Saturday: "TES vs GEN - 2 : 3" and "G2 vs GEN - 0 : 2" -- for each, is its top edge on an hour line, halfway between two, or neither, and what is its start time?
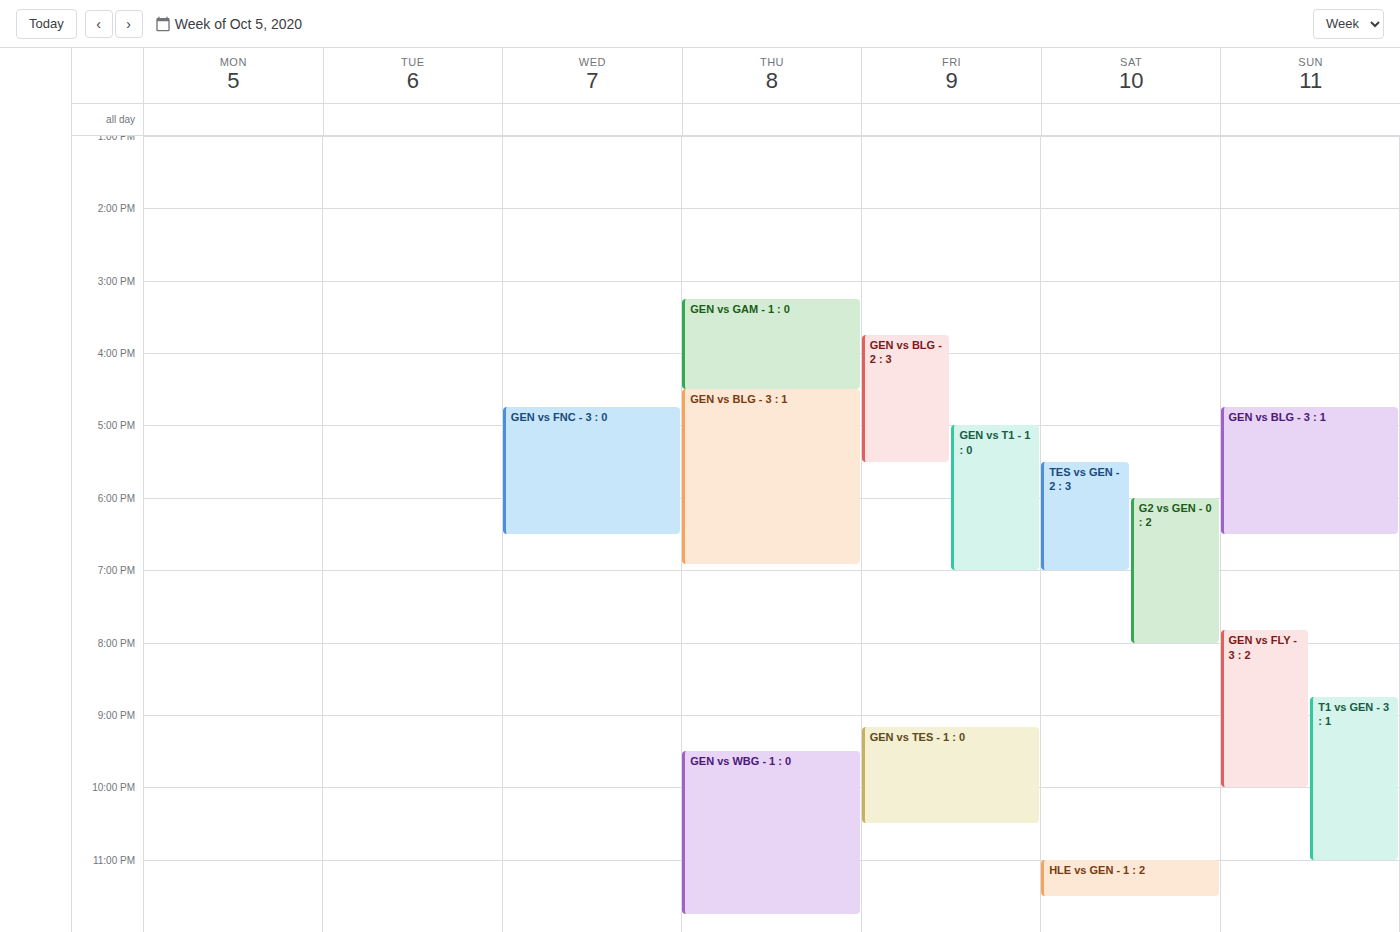
"TES vs GEN - 2 : 3": 5:30 PM, halfway between the 5 PM and 6 PM lines. "G2 vs GEN - 0 : 2": 6:00 PM, exactly on the 6 PM line.